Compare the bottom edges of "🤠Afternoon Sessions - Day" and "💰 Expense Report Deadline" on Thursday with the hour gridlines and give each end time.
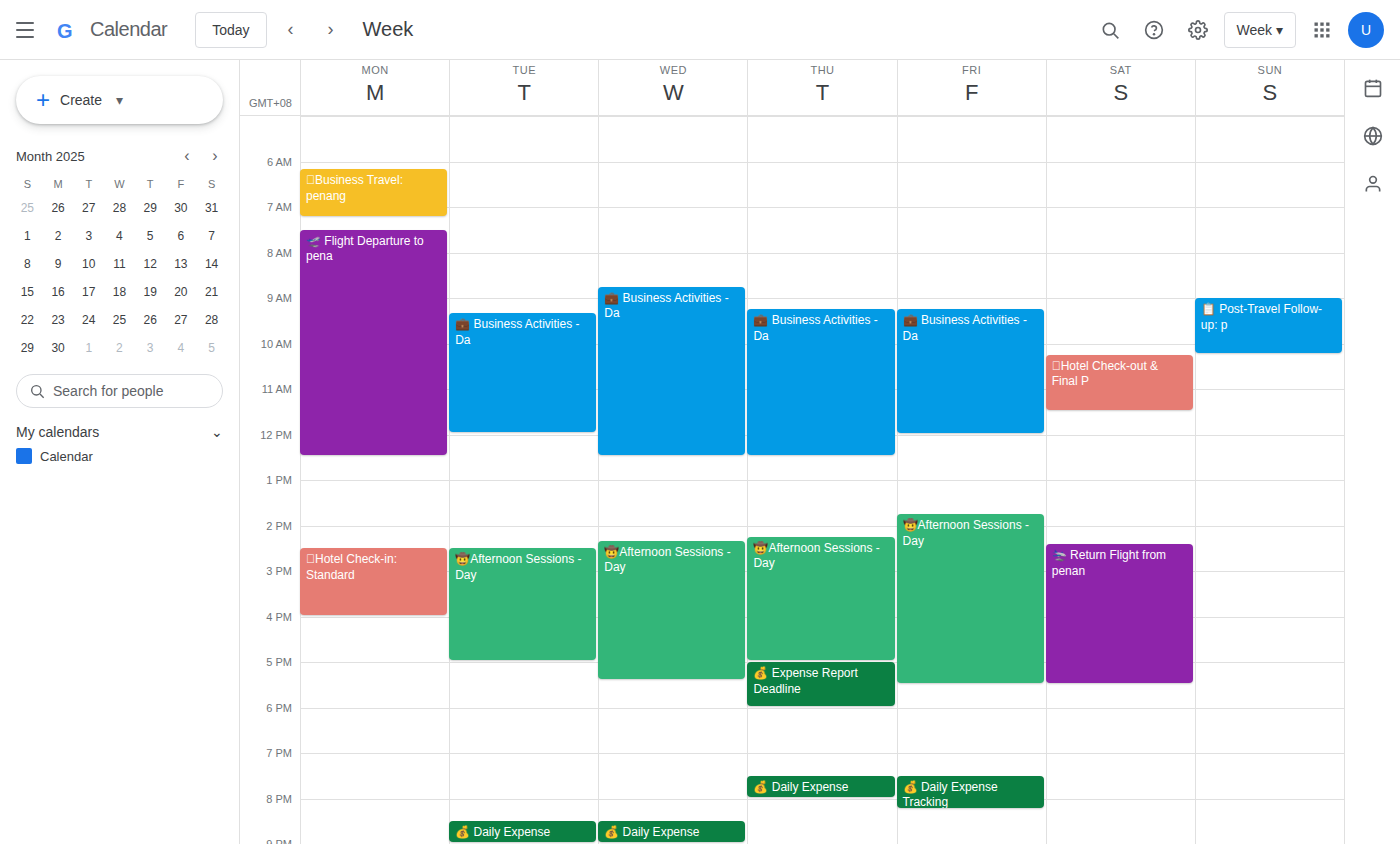
"🤠Afternoon Sessions - Day": 5:00 PM, exactly on the 5 PM line. "💰 Expense Report Deadline": 6:00 PM, exactly on the 6 PM line.